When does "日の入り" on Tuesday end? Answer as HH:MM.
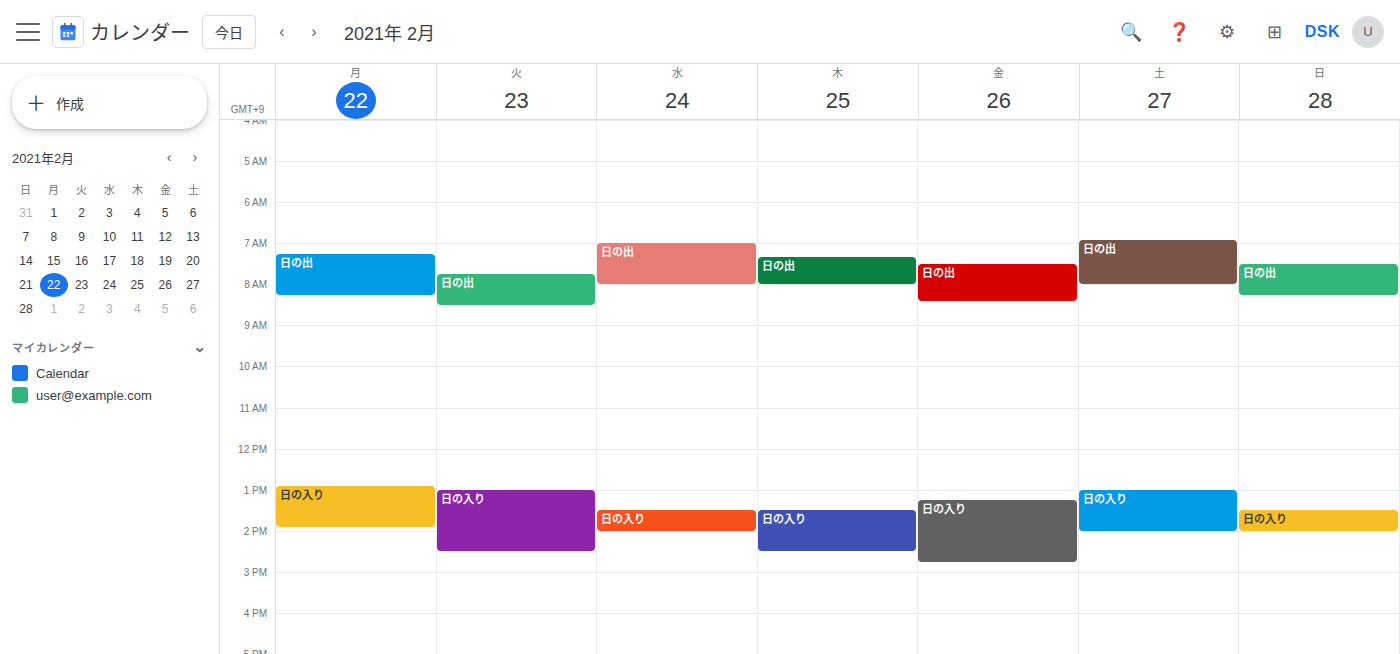
14:30